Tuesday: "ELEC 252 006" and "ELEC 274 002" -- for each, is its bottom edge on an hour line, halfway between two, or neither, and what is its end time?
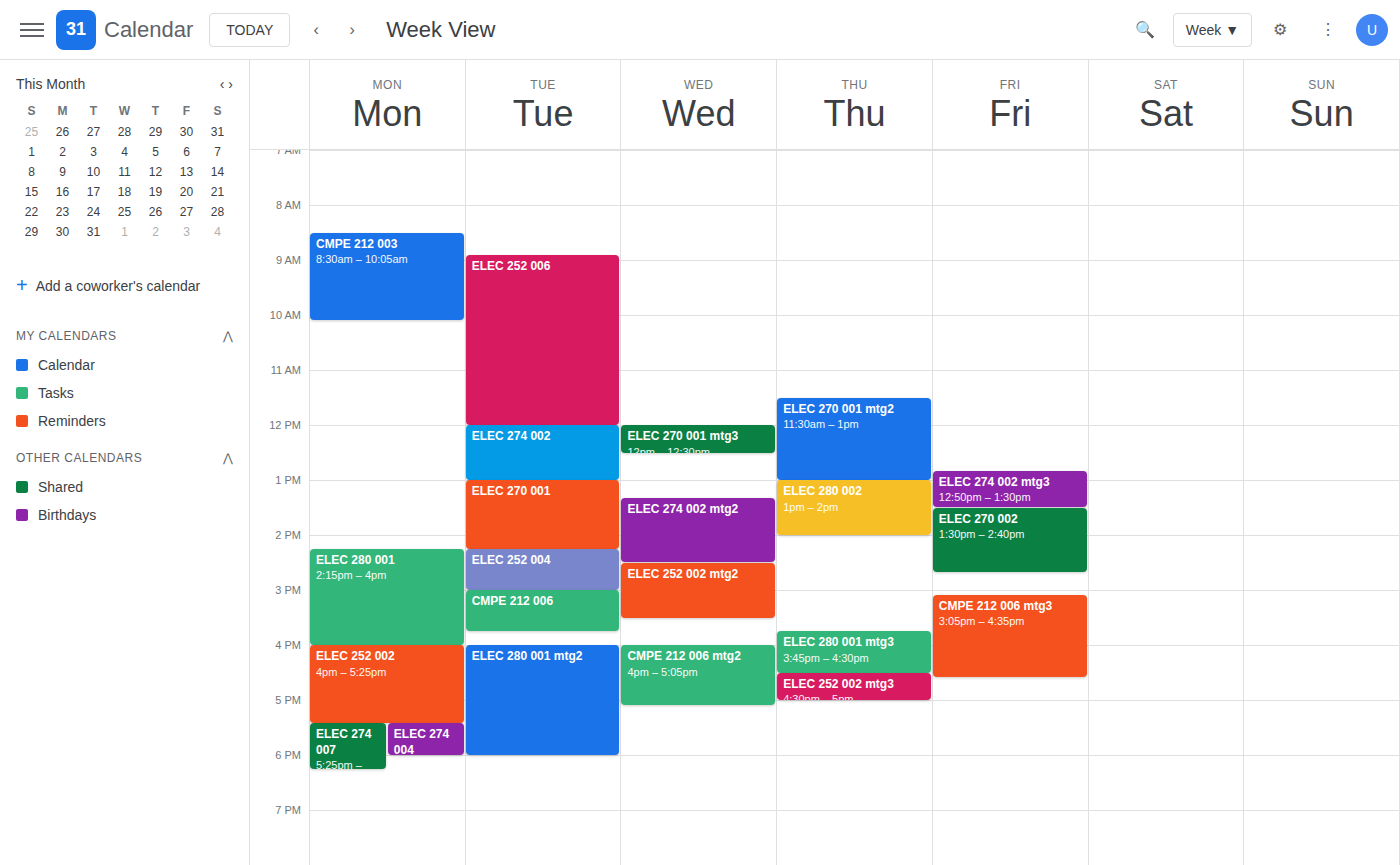
"ELEC 252 006": 12:00 PM, exactly on the 12 PM line. "ELEC 274 002": 1:00 PM, exactly on the 1 PM line.